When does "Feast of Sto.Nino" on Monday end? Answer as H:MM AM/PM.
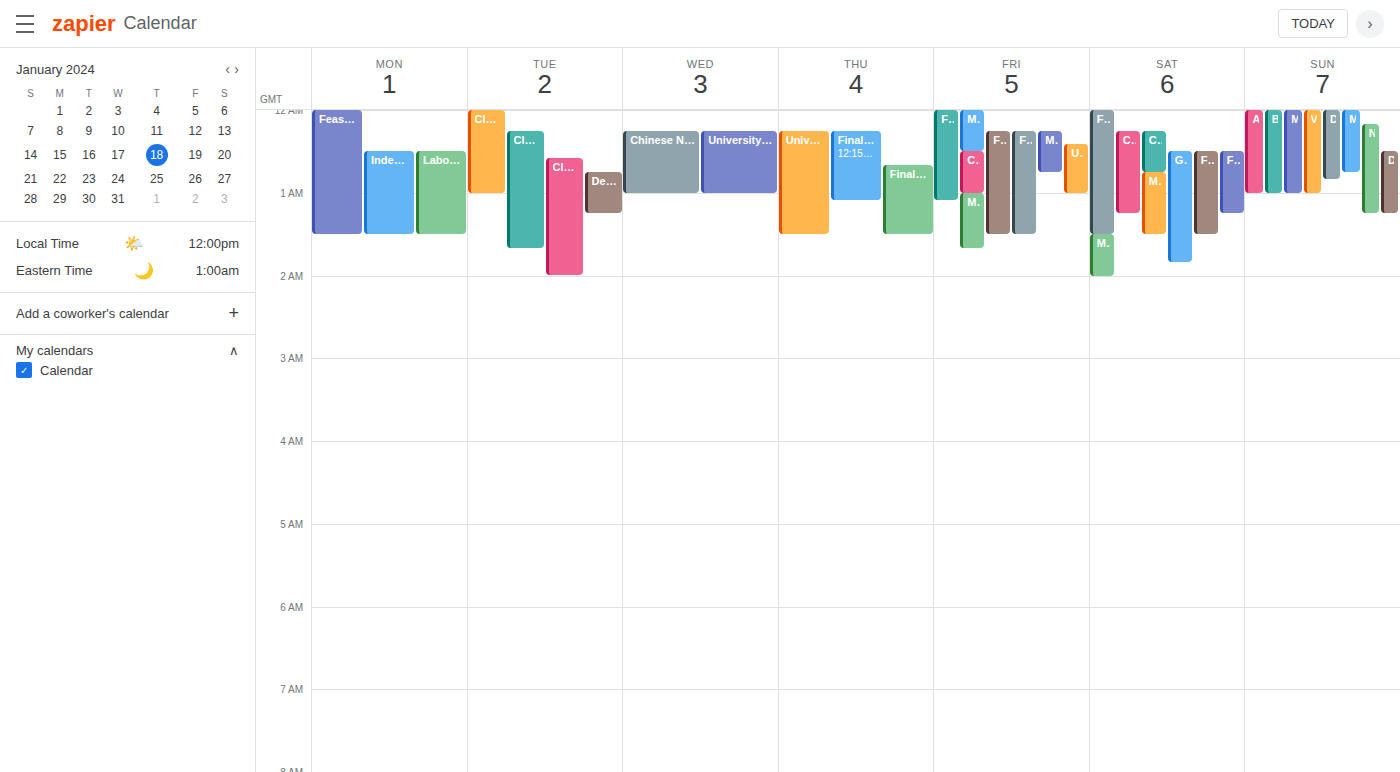
1:30 AM